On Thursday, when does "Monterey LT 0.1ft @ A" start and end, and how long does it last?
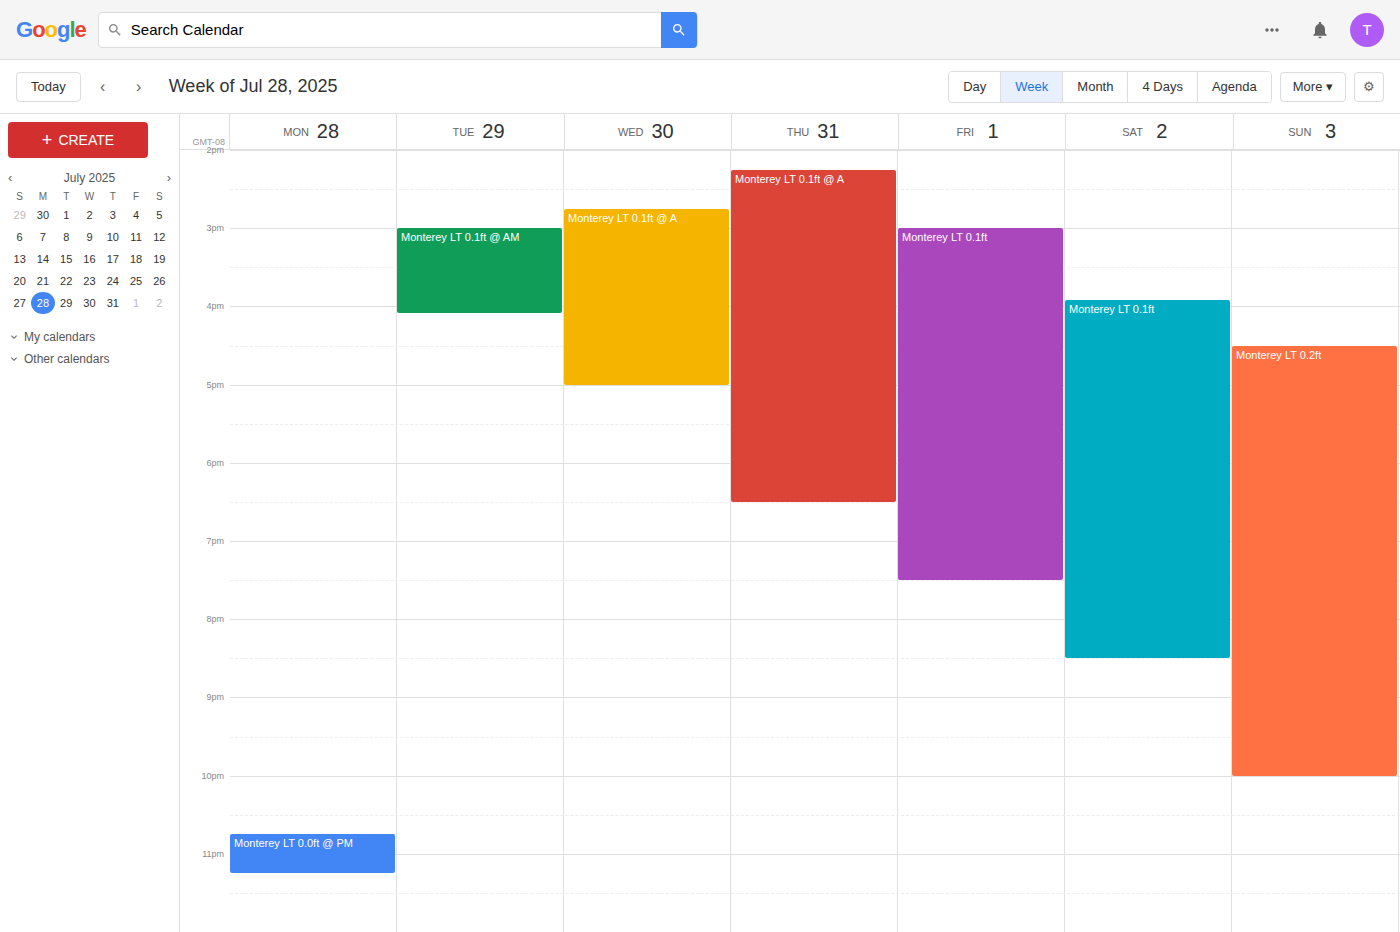
2:15 PM to 6:30 PM, 4 hours 15 minutes